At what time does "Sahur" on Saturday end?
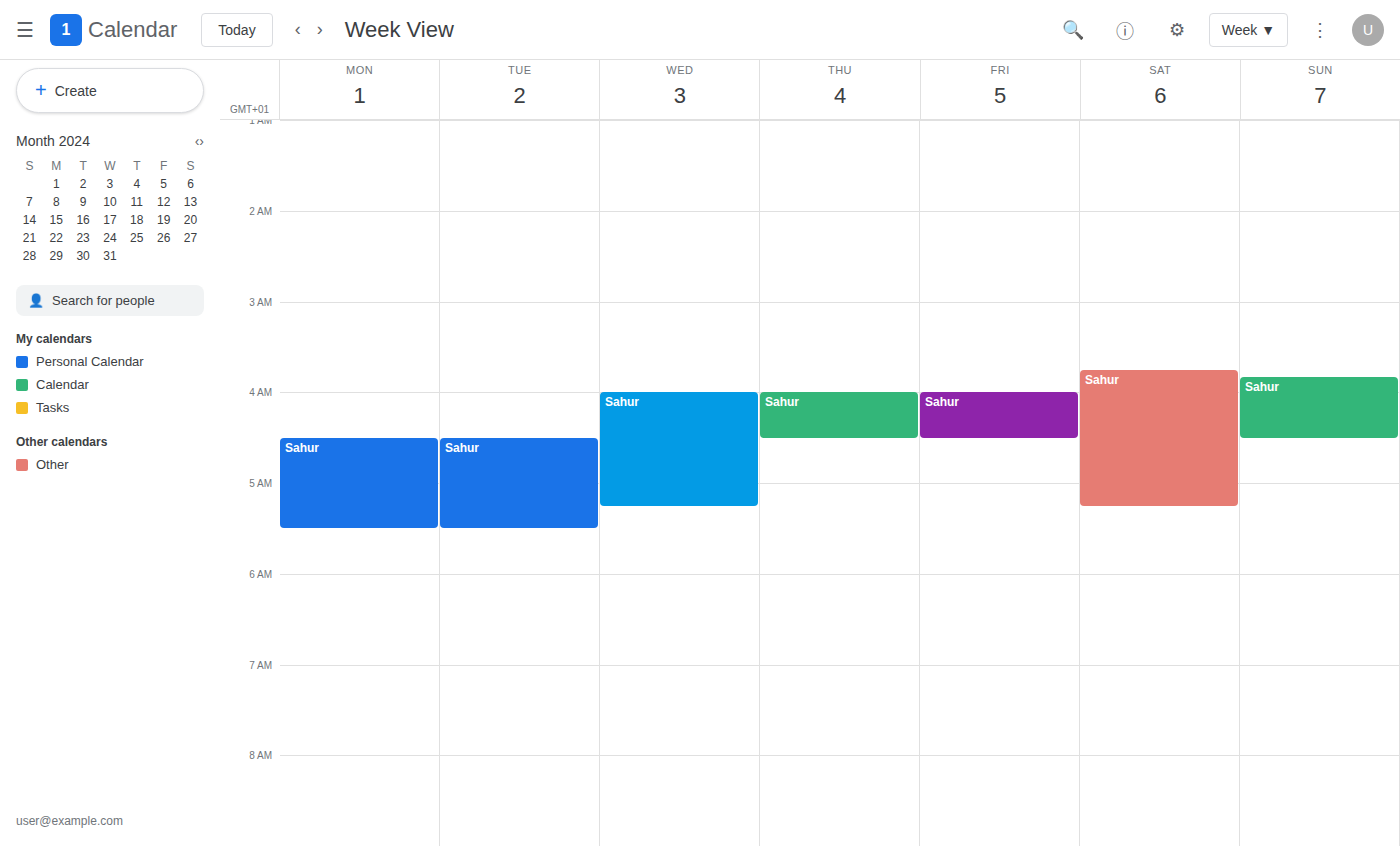
05:15